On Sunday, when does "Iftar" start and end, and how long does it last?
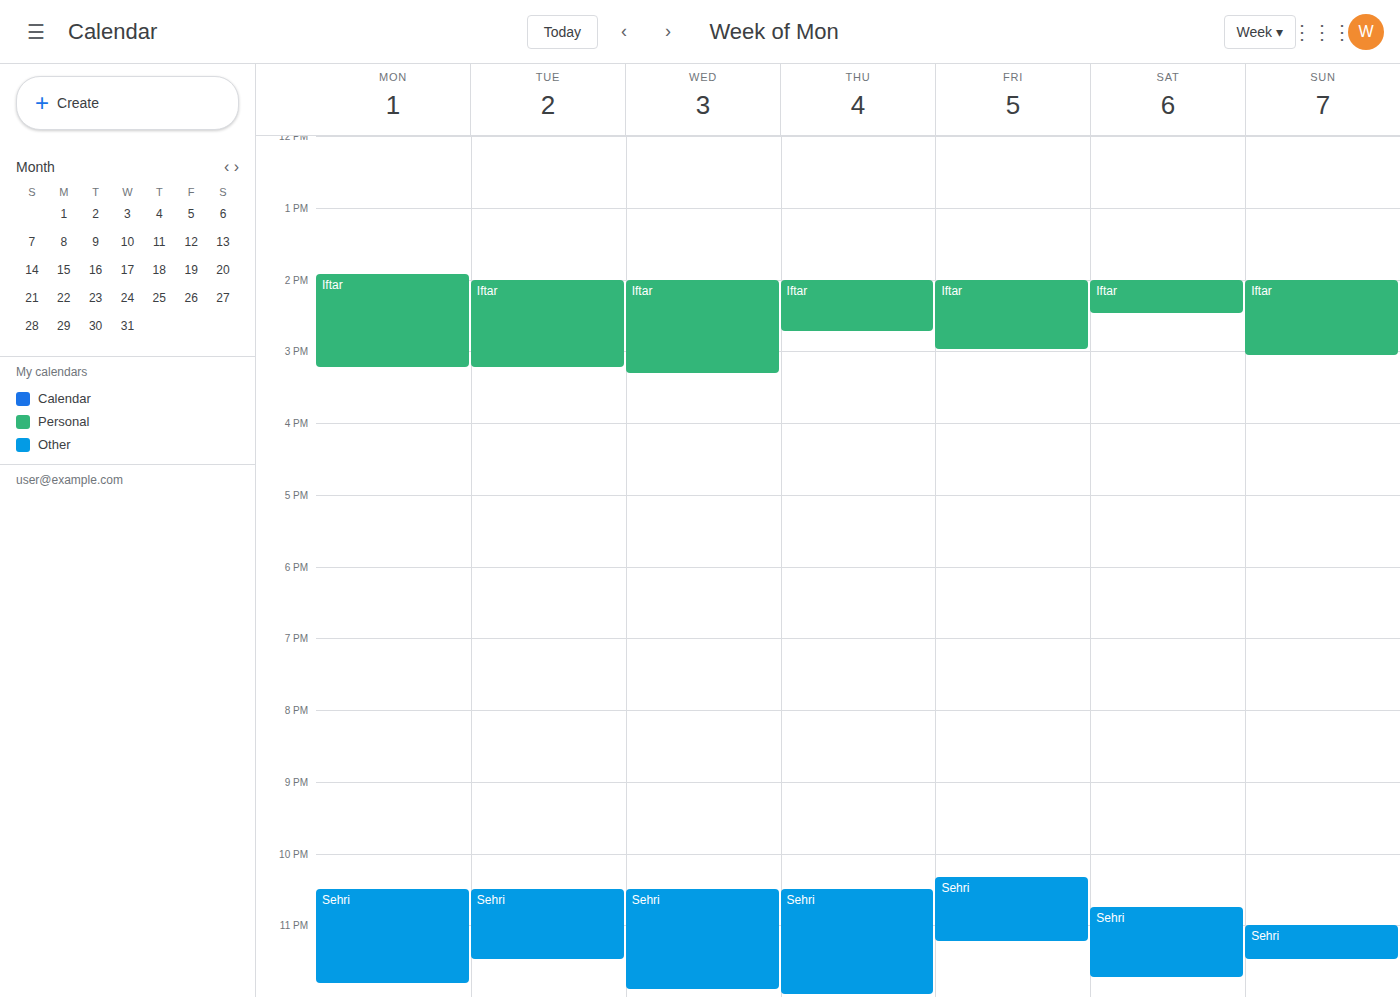
14:00 to 15:05, 1 hour 5 minutes